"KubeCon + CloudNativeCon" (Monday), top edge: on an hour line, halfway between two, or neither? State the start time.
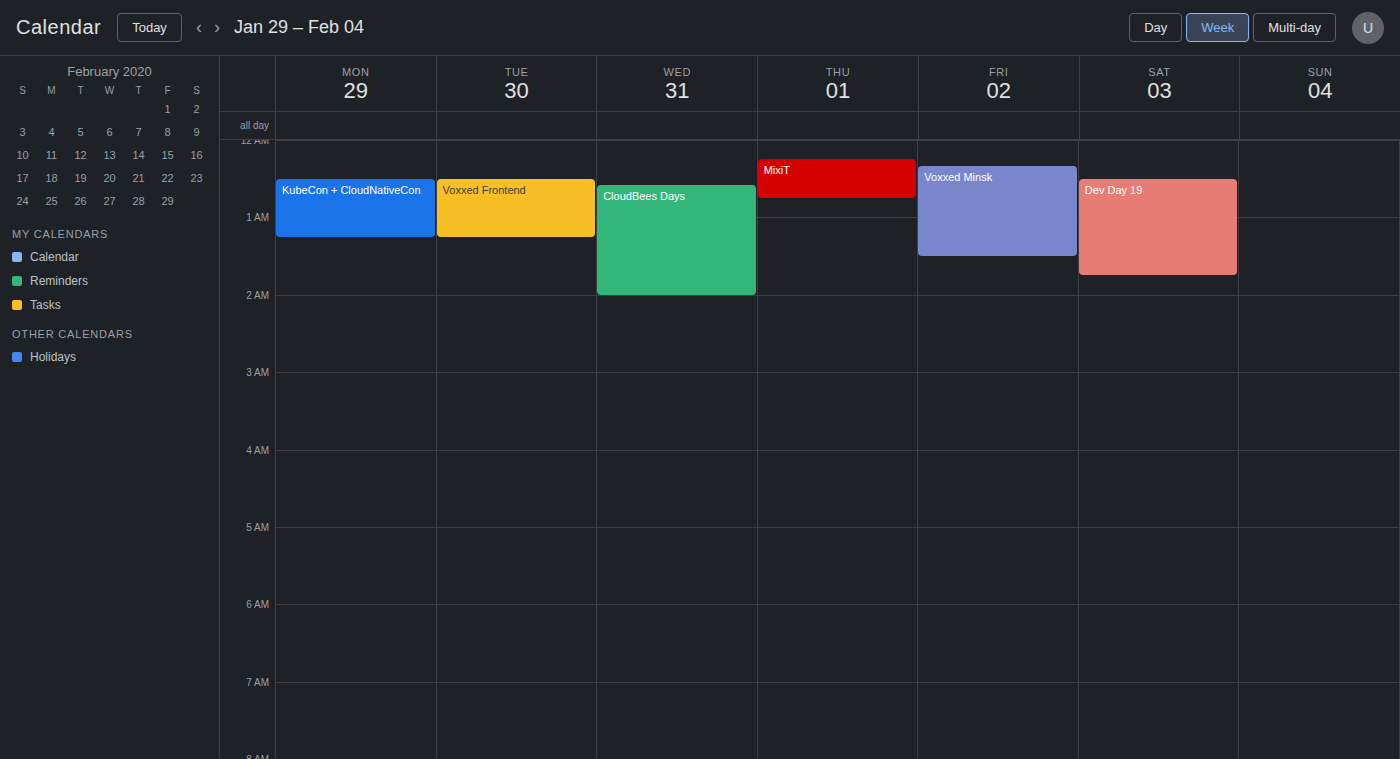
12:30 AM -- halfway between the 12 AM and 1 AM lines.